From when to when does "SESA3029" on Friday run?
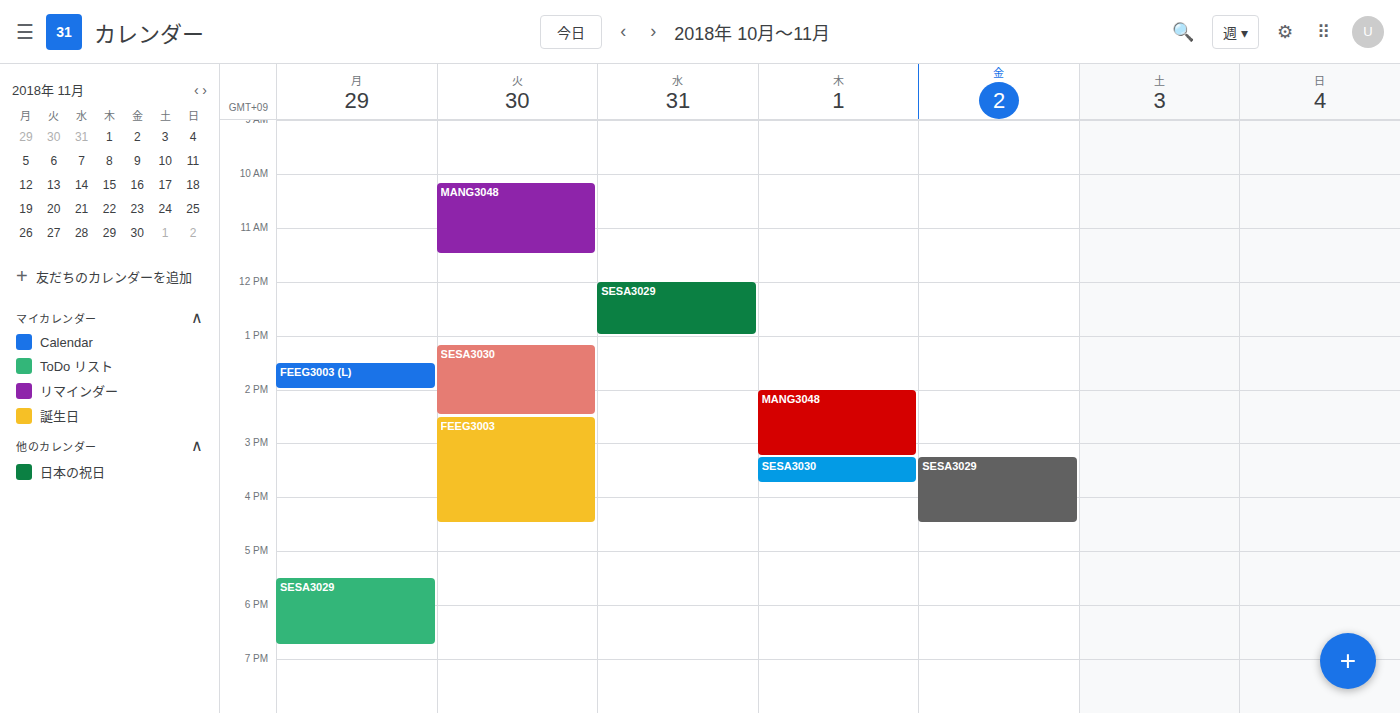
15:15 to 16:30